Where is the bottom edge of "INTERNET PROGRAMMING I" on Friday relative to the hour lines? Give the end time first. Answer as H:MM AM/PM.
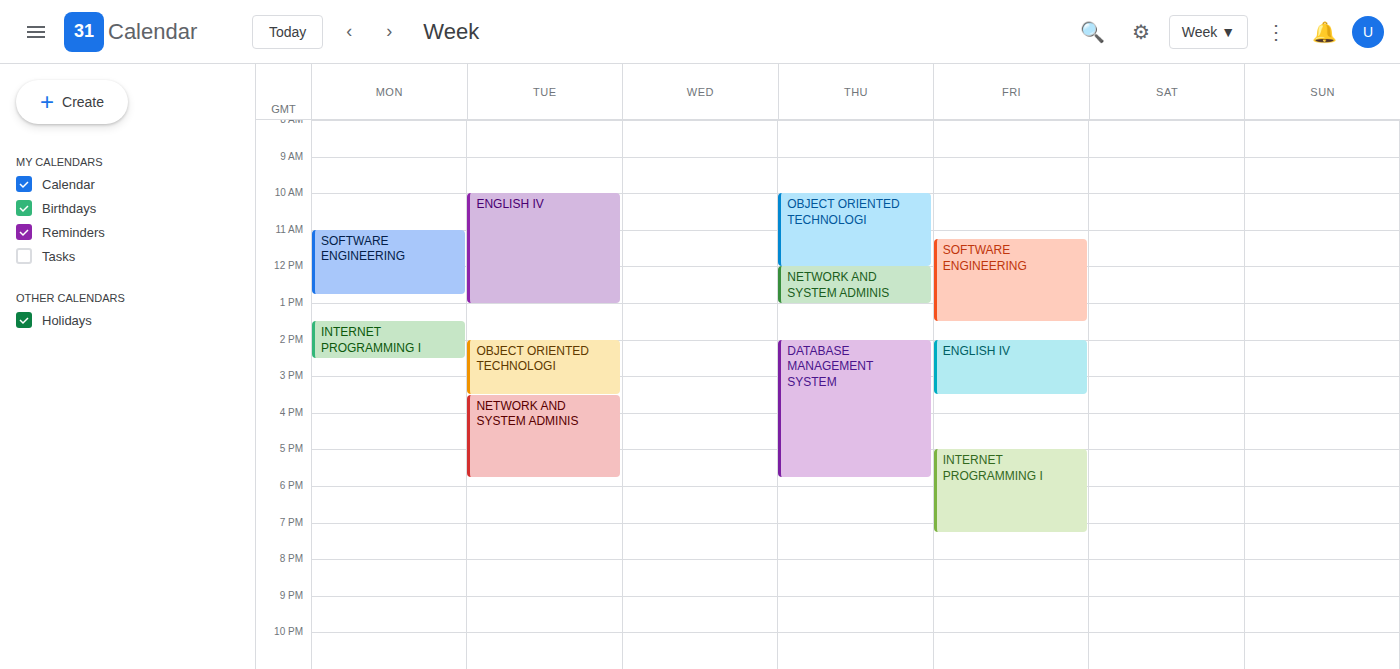
7:15 PM -- neither: a quarter of the way from the 7 PM line to the 8 PM line.